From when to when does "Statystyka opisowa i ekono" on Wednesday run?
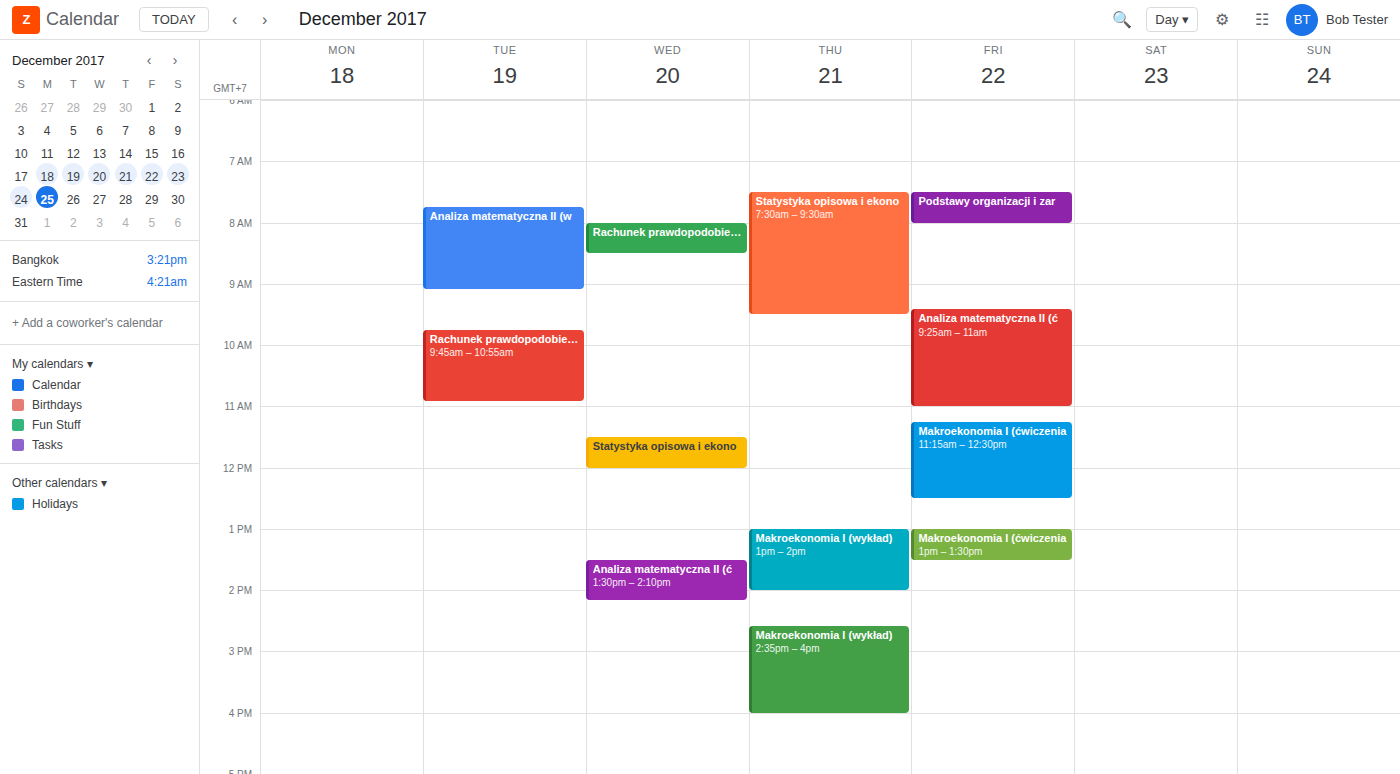
11:30 AM to 12:00 PM